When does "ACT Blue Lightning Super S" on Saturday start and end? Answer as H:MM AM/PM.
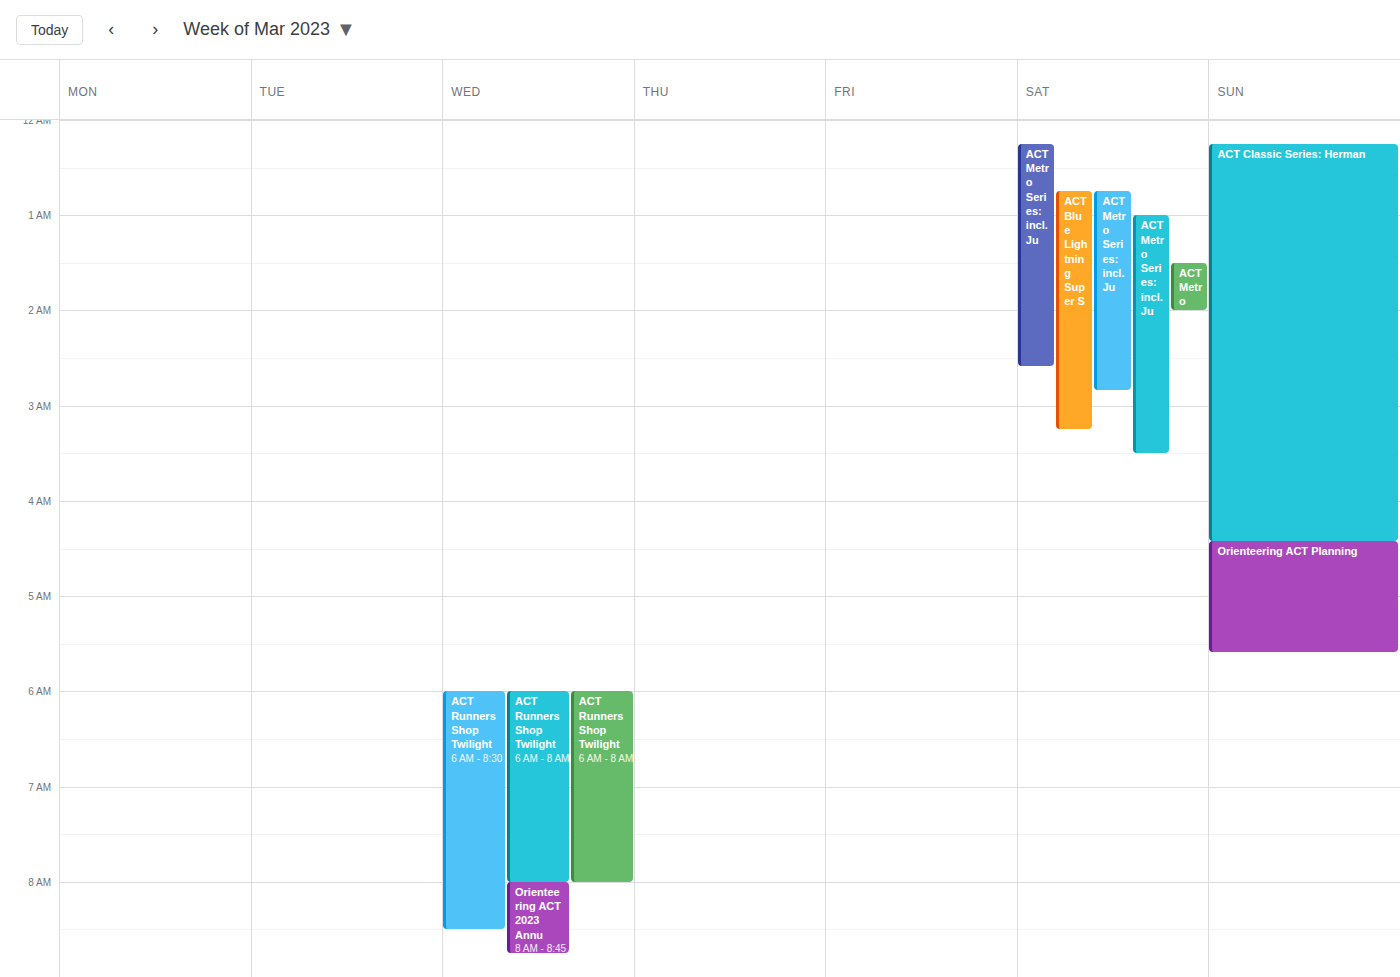
12:45 AM to 3:15 AM